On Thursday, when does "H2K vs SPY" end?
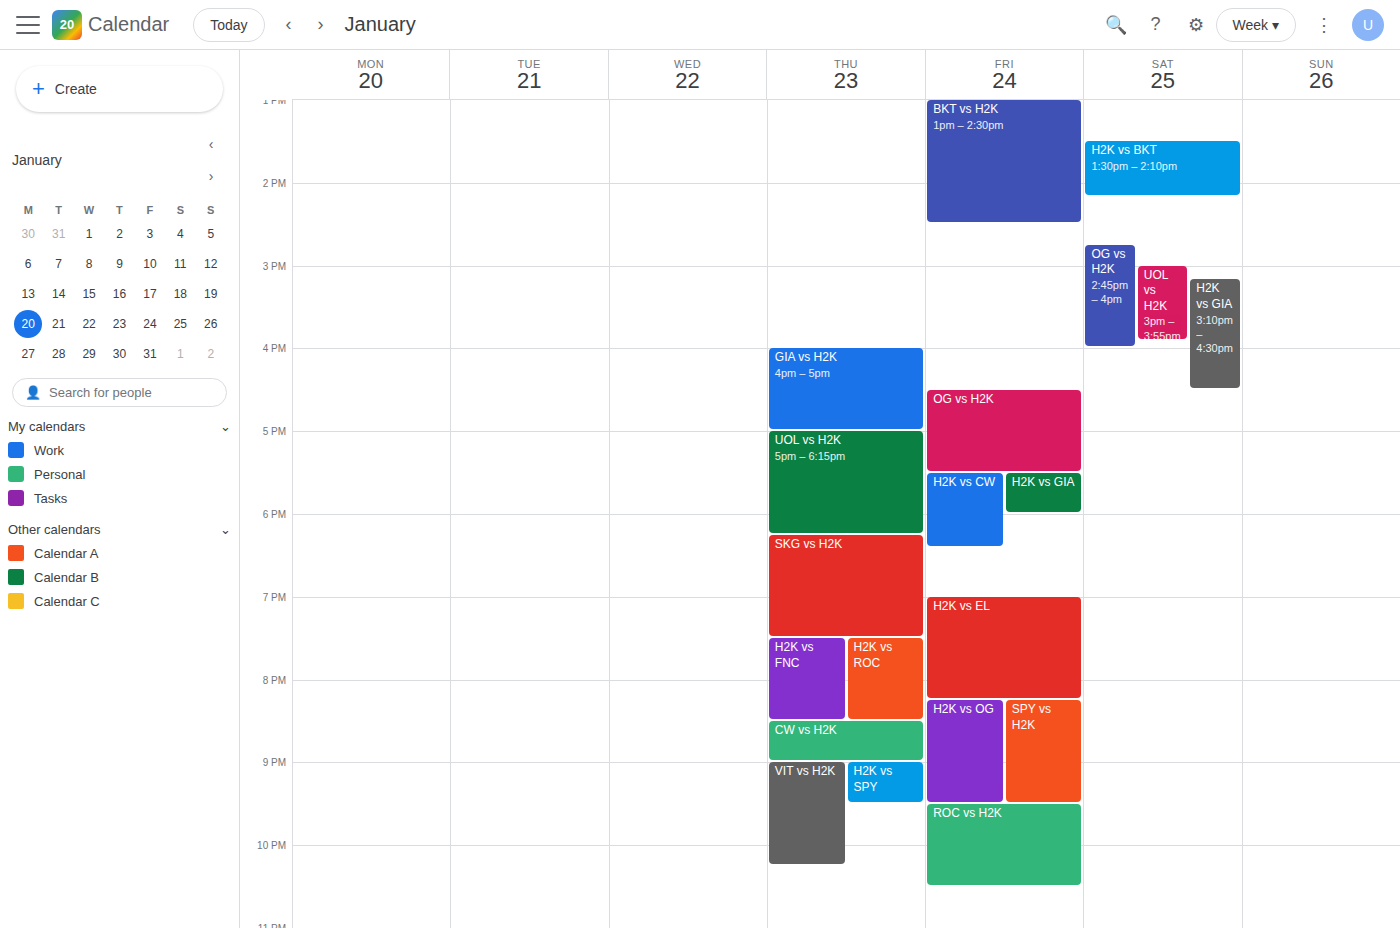
9:30 PM